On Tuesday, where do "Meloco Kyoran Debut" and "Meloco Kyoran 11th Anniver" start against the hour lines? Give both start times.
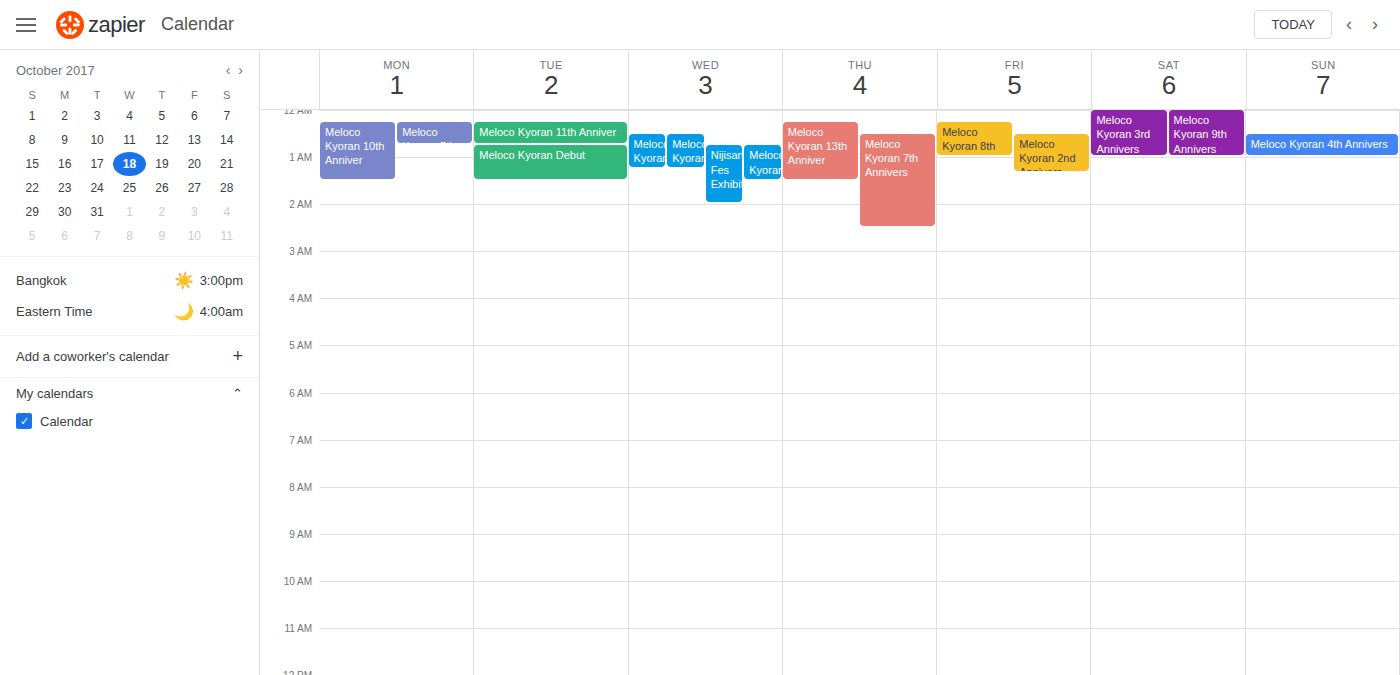
"Meloco Kyoran Debut": 12:45 AM, neither: three quarters of the way from the 12 AM line to the 1 AM line. "Meloco Kyoran 11th Anniver": 12:15 AM, neither: a quarter of the way from the 12 AM line to the 1 AM line.